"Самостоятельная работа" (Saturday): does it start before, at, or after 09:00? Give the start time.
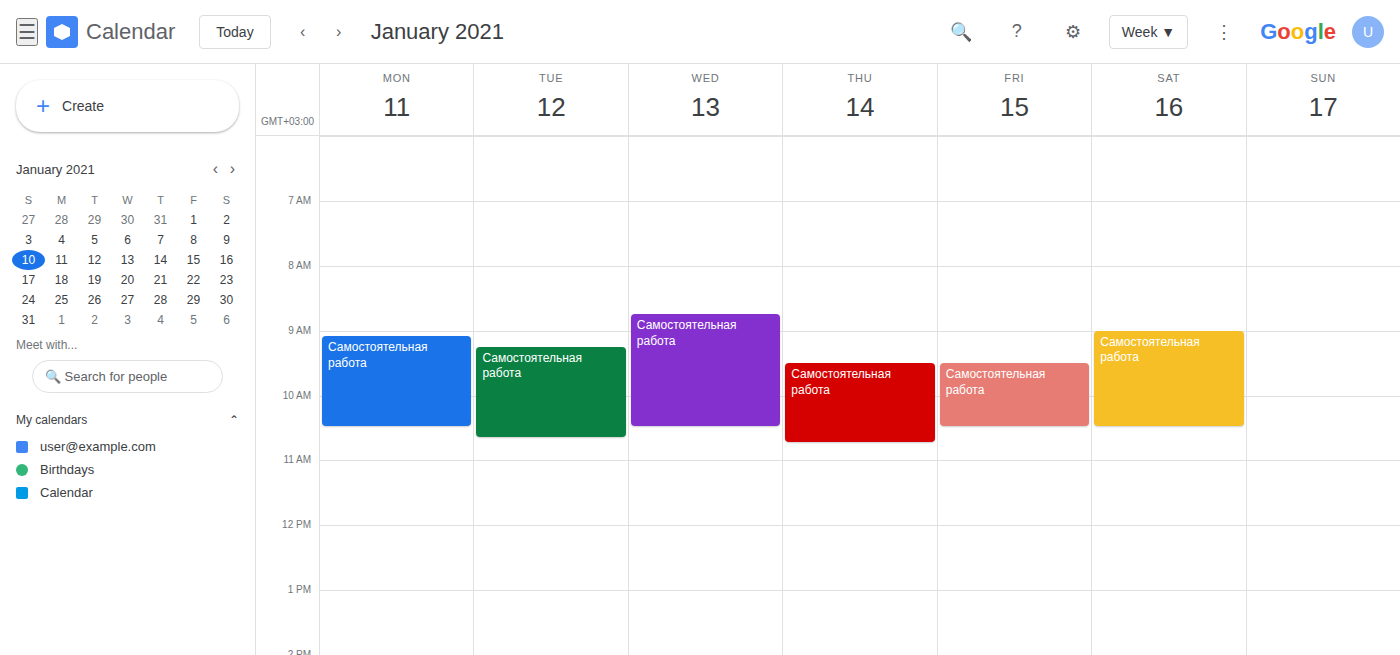
09:00 -- exactly at 09:00, on the 09:00 line.